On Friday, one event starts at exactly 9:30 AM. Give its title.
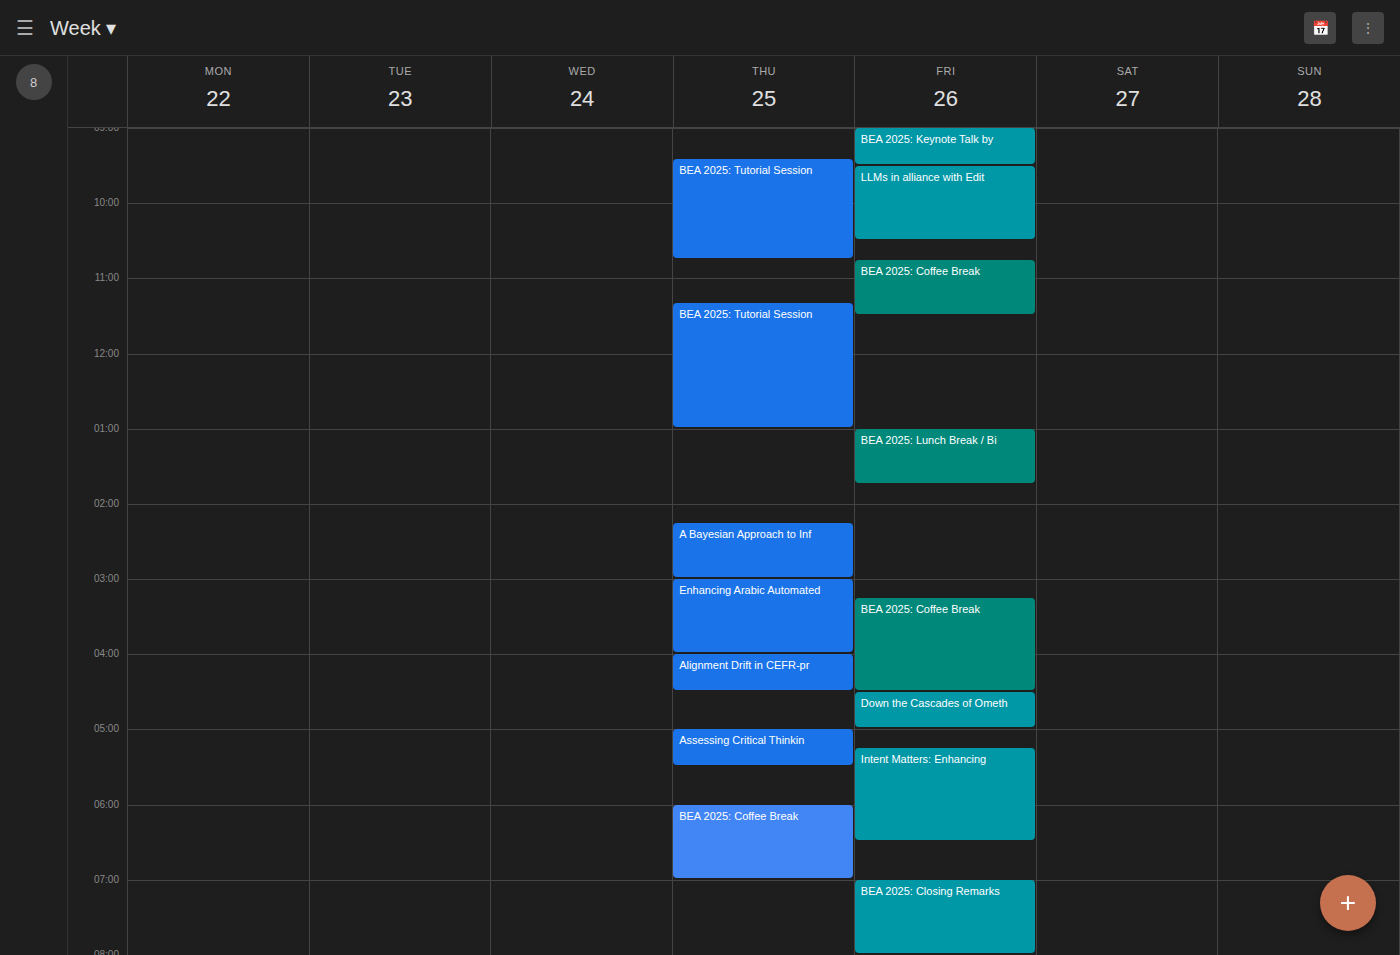
"LLMs in alliance with Edit"